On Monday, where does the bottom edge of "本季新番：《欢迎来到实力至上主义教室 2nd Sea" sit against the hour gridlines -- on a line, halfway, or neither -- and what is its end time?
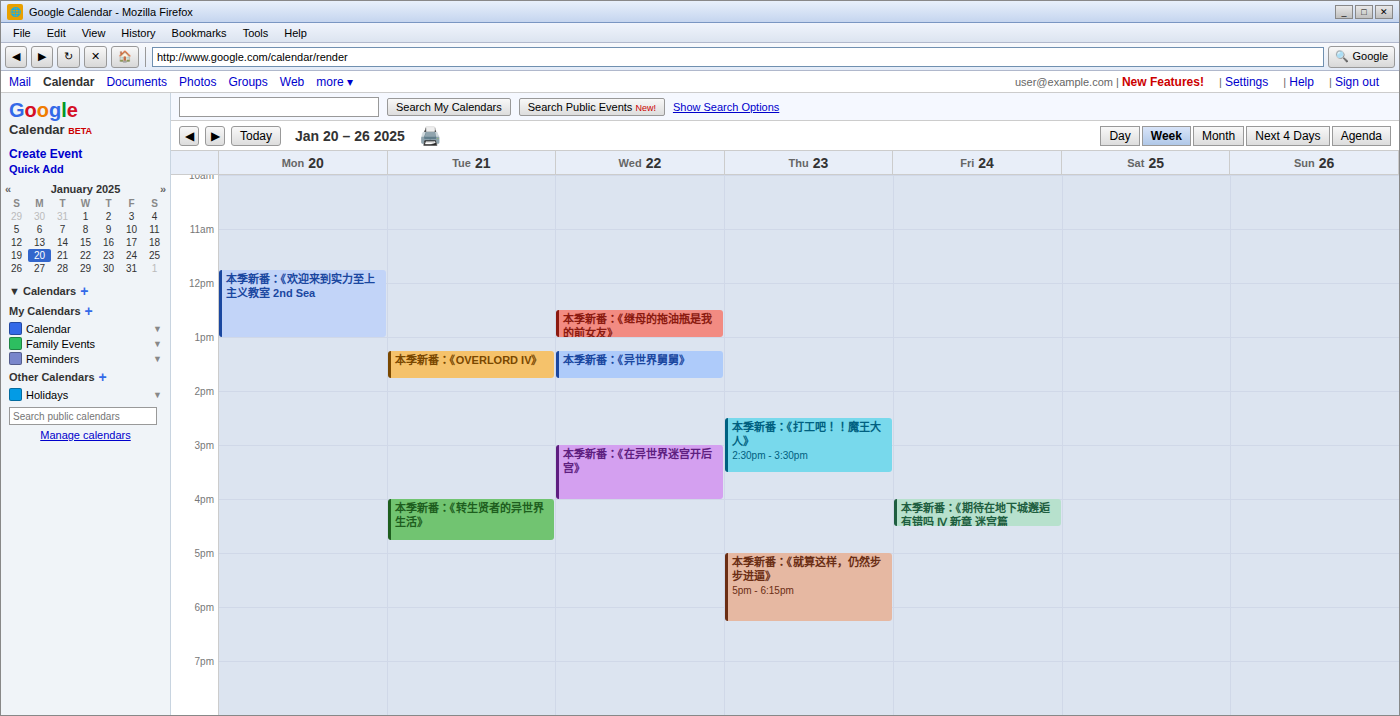
1:00 PM -- exactly on the 1 PM line.